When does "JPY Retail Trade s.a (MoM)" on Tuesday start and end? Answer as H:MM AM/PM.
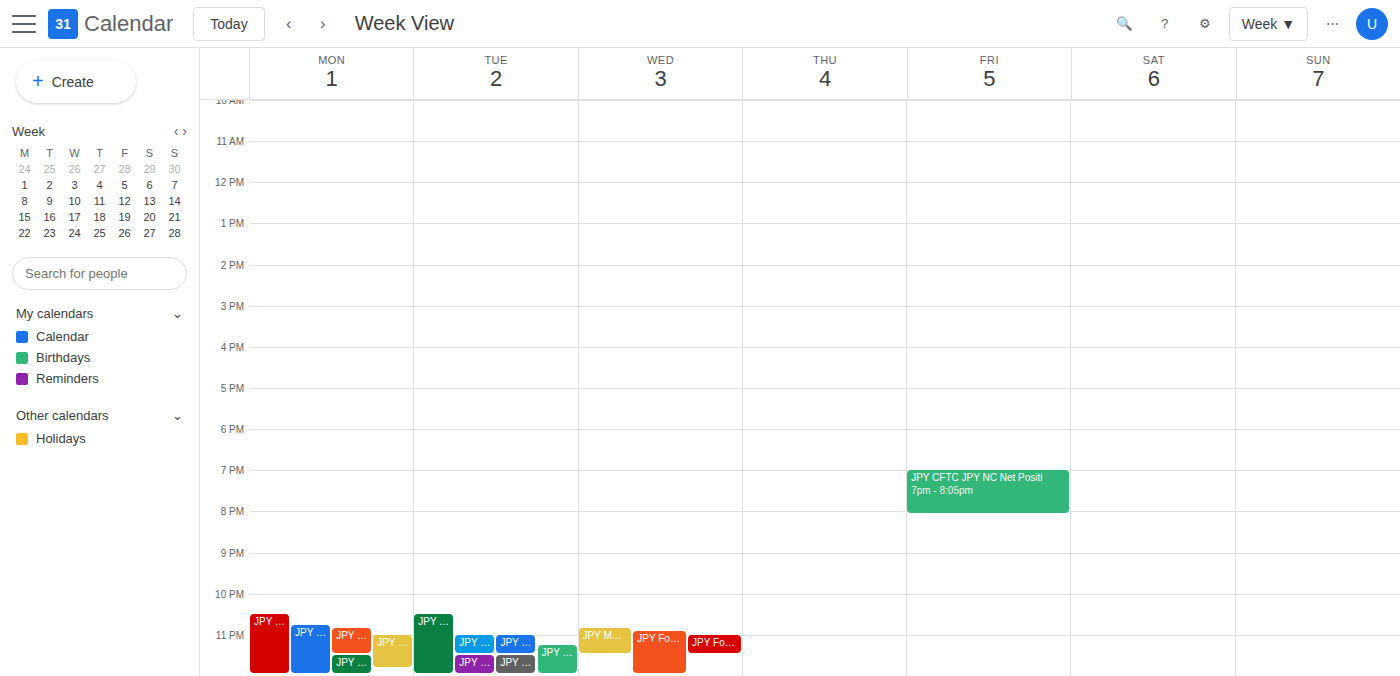
11:00 PM to 11:30 PM